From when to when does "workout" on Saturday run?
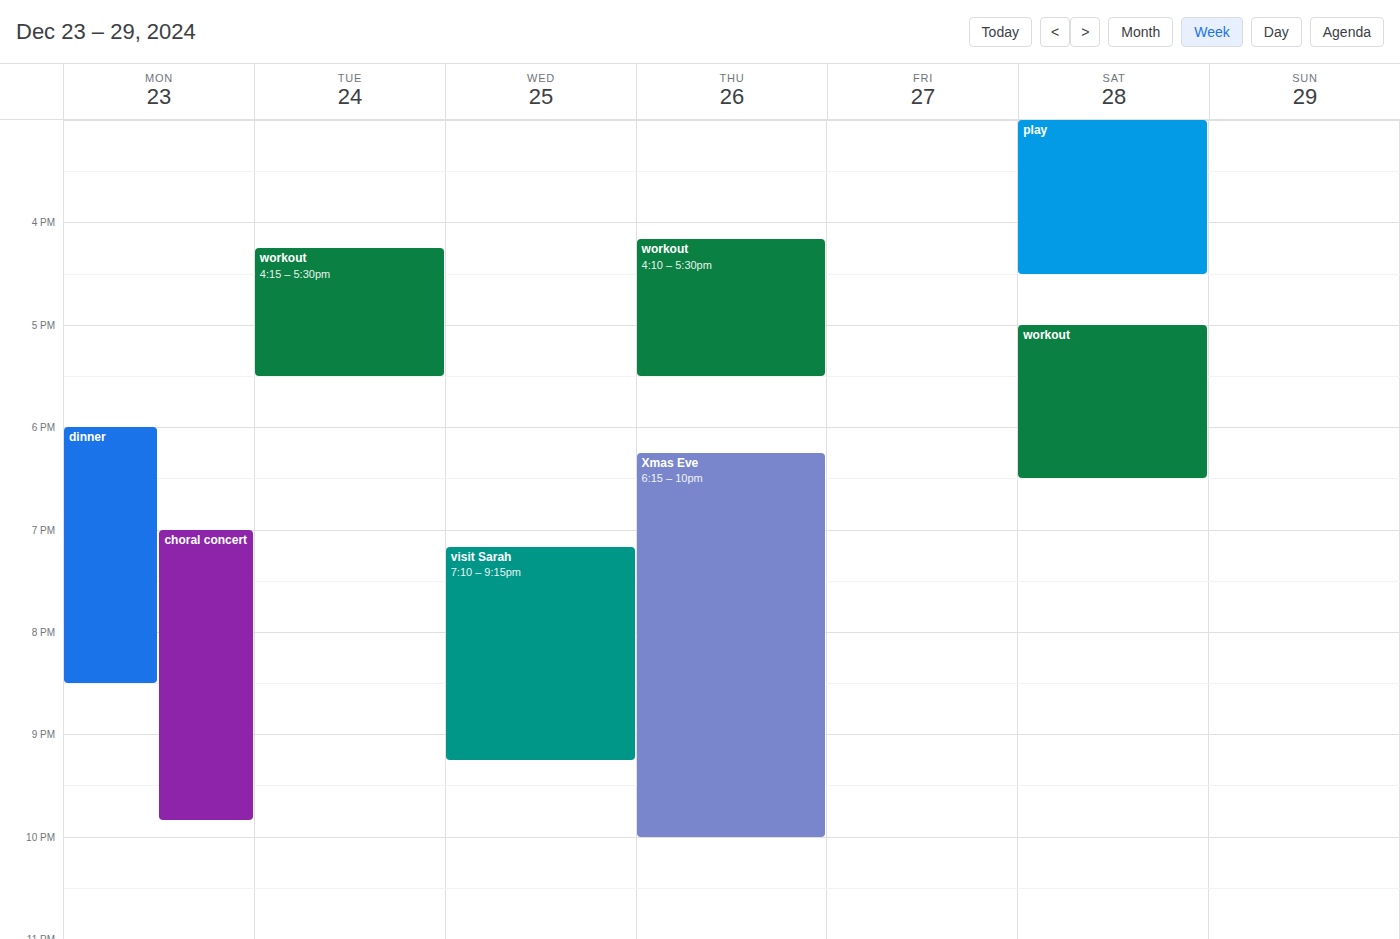
5:00 PM to 6:30 PM